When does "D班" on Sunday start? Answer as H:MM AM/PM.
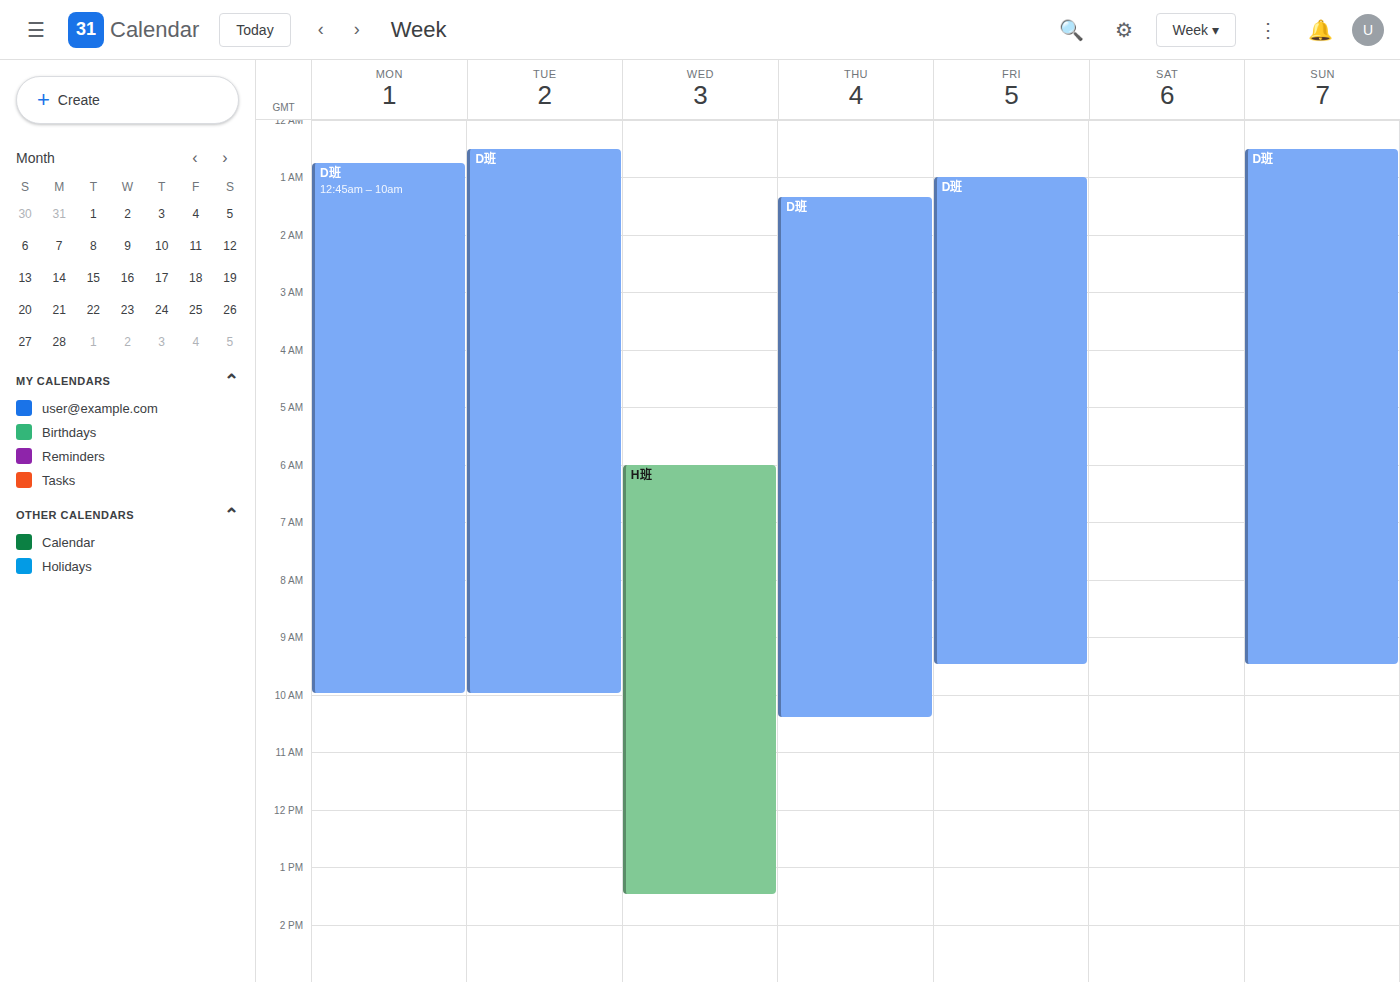
12:30 AM